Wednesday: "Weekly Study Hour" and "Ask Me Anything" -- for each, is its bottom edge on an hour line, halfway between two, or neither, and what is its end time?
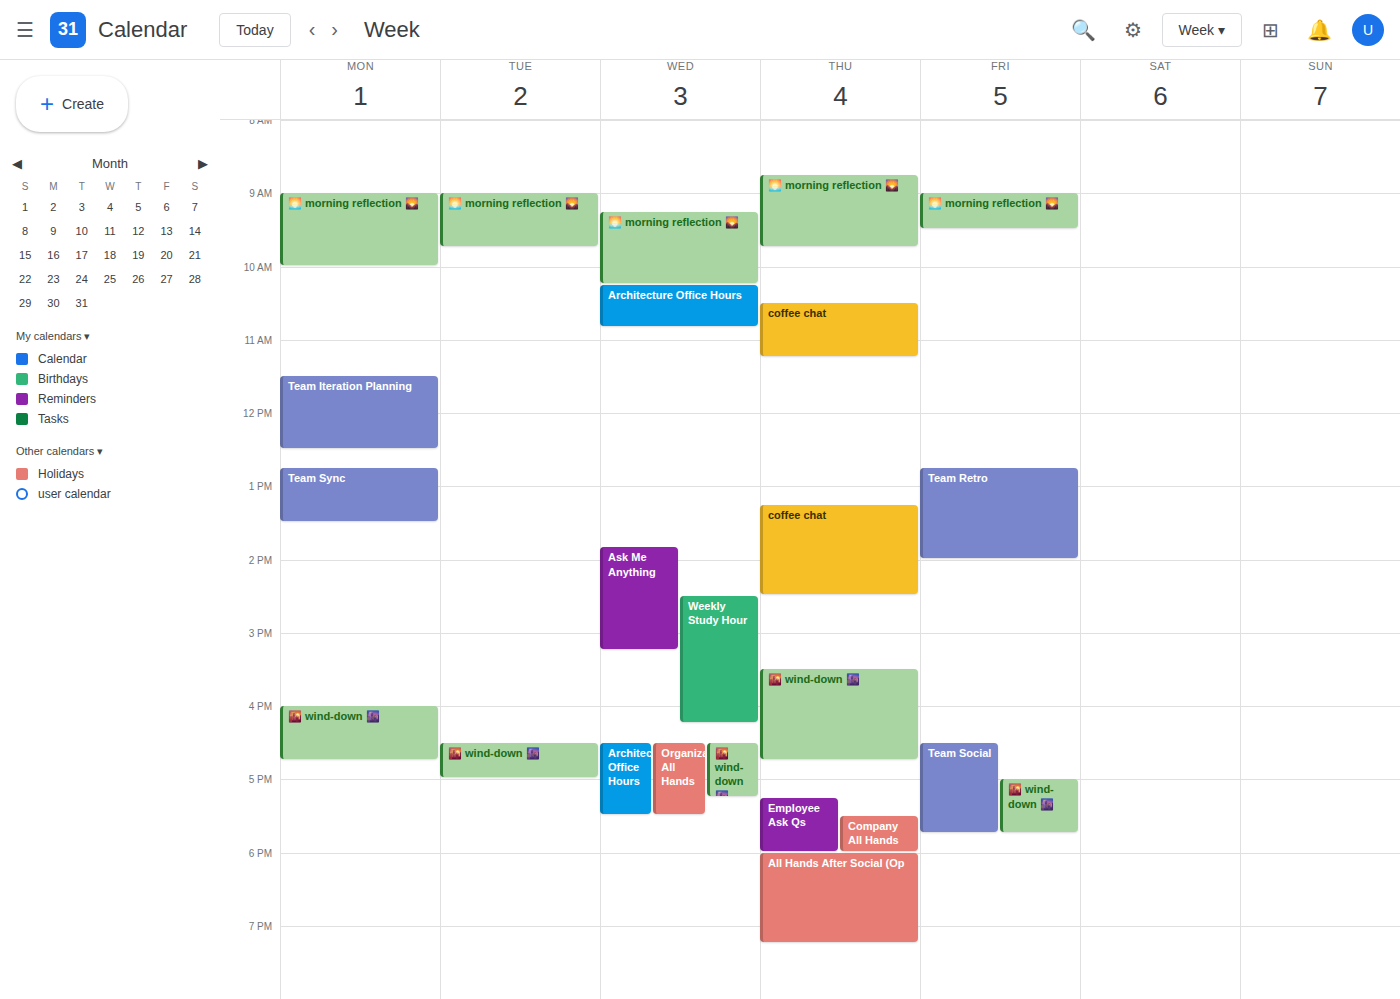
"Weekly Study Hour": 4:15 PM, neither: a quarter of the way from the 4 PM line to the 5 PM line. "Ask Me Anything": 3:15 PM, neither: a quarter of the way from the 3 PM line to the 4 PM line.